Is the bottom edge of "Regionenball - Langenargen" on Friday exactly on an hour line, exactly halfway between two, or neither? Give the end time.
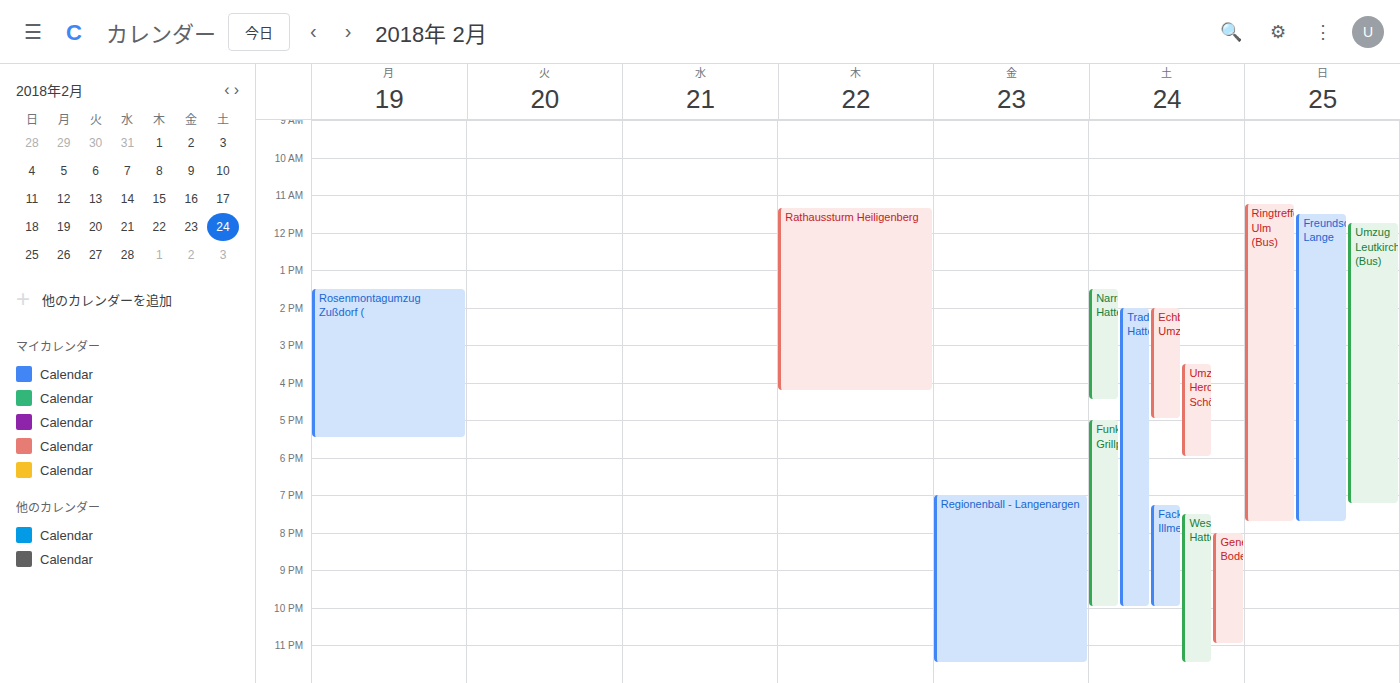
11:30 PM -- halfway between the 11 PM and 12 AM lines.